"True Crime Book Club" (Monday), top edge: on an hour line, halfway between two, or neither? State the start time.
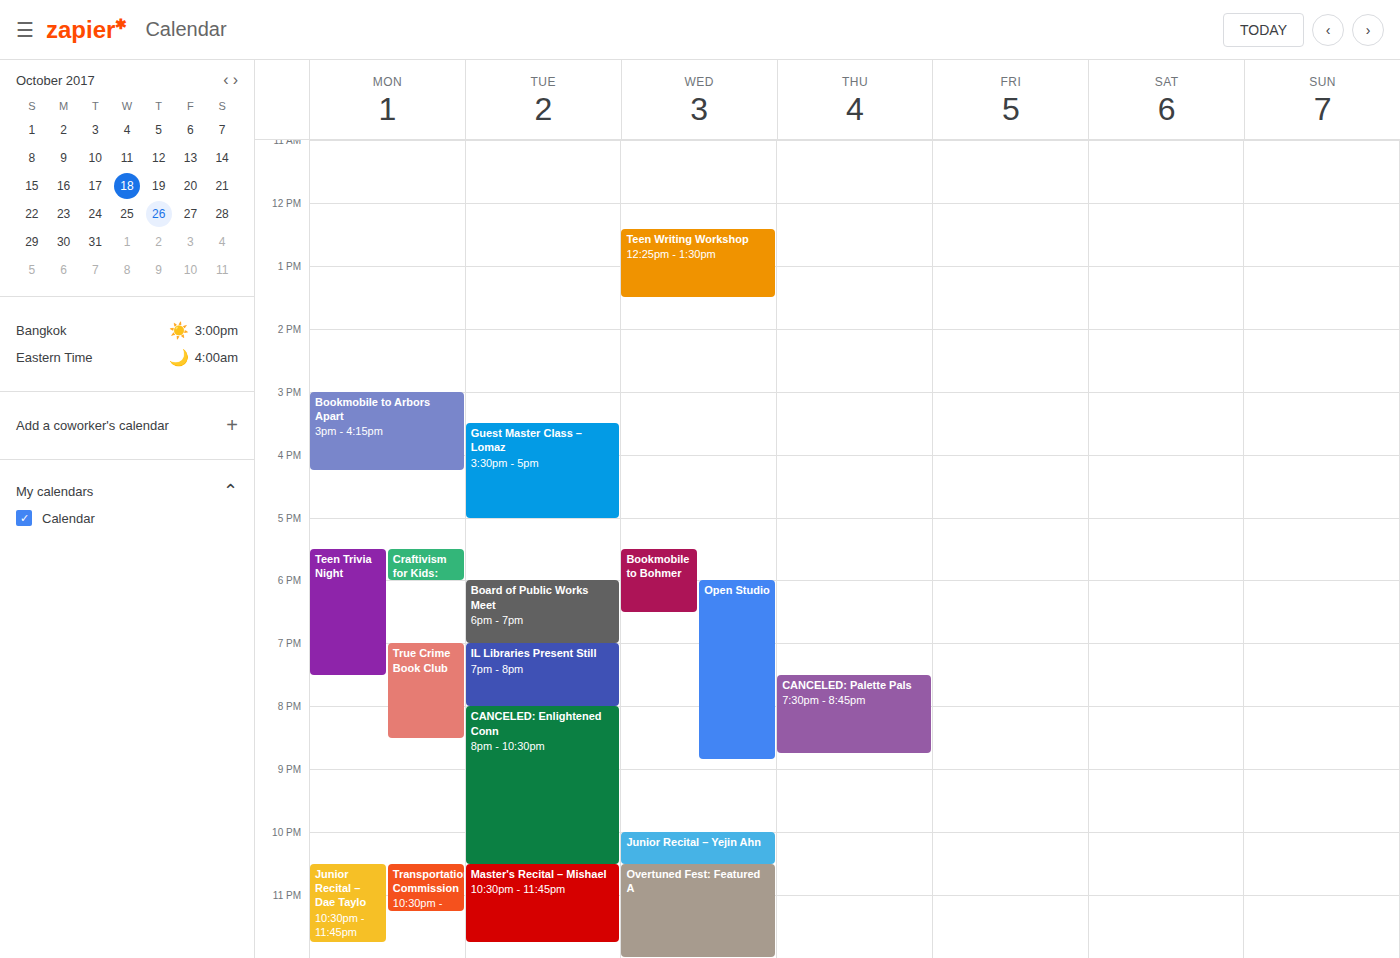
7:00 PM -- exactly on the 7 PM line.